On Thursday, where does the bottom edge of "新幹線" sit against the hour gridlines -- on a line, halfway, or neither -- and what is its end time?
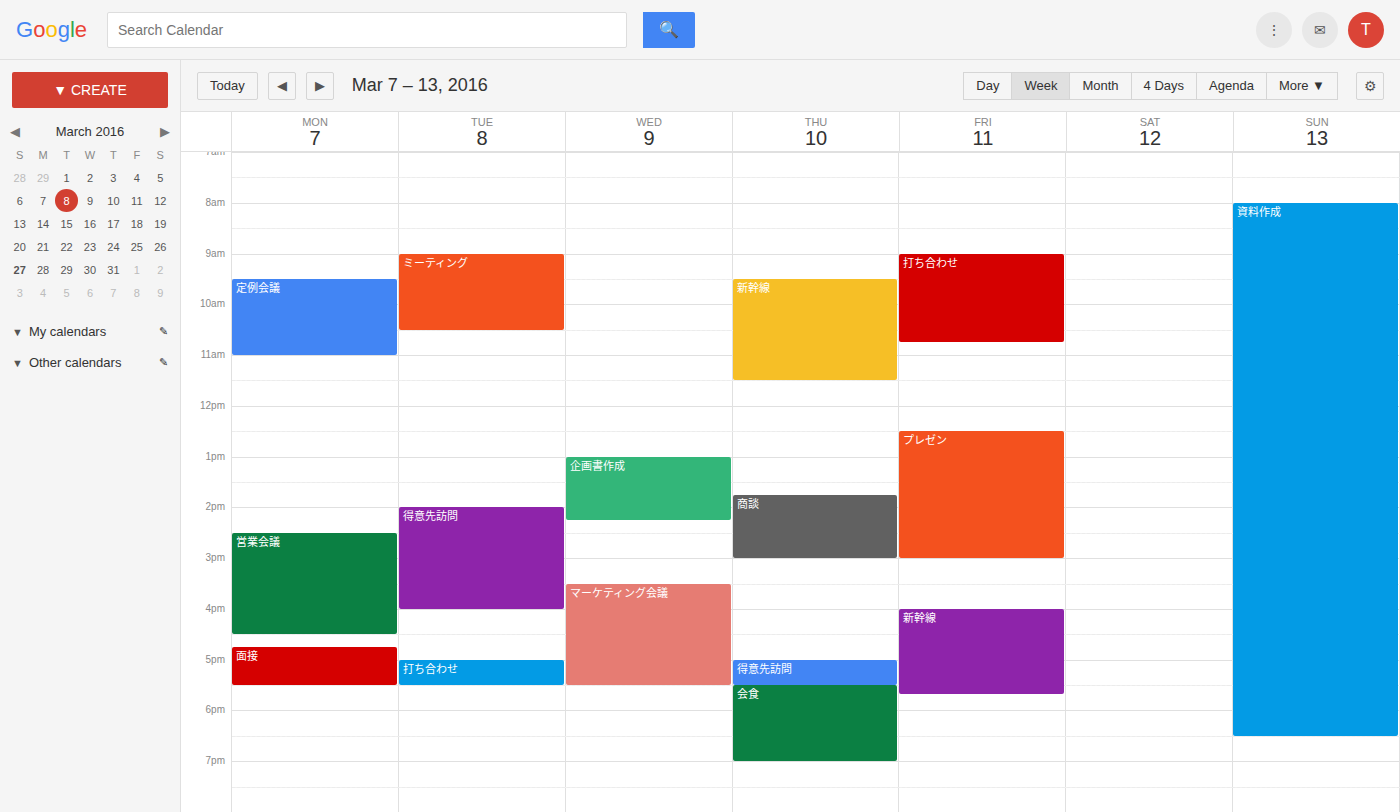
11:30 AM -- halfway between the 11 AM and 12 PM lines.